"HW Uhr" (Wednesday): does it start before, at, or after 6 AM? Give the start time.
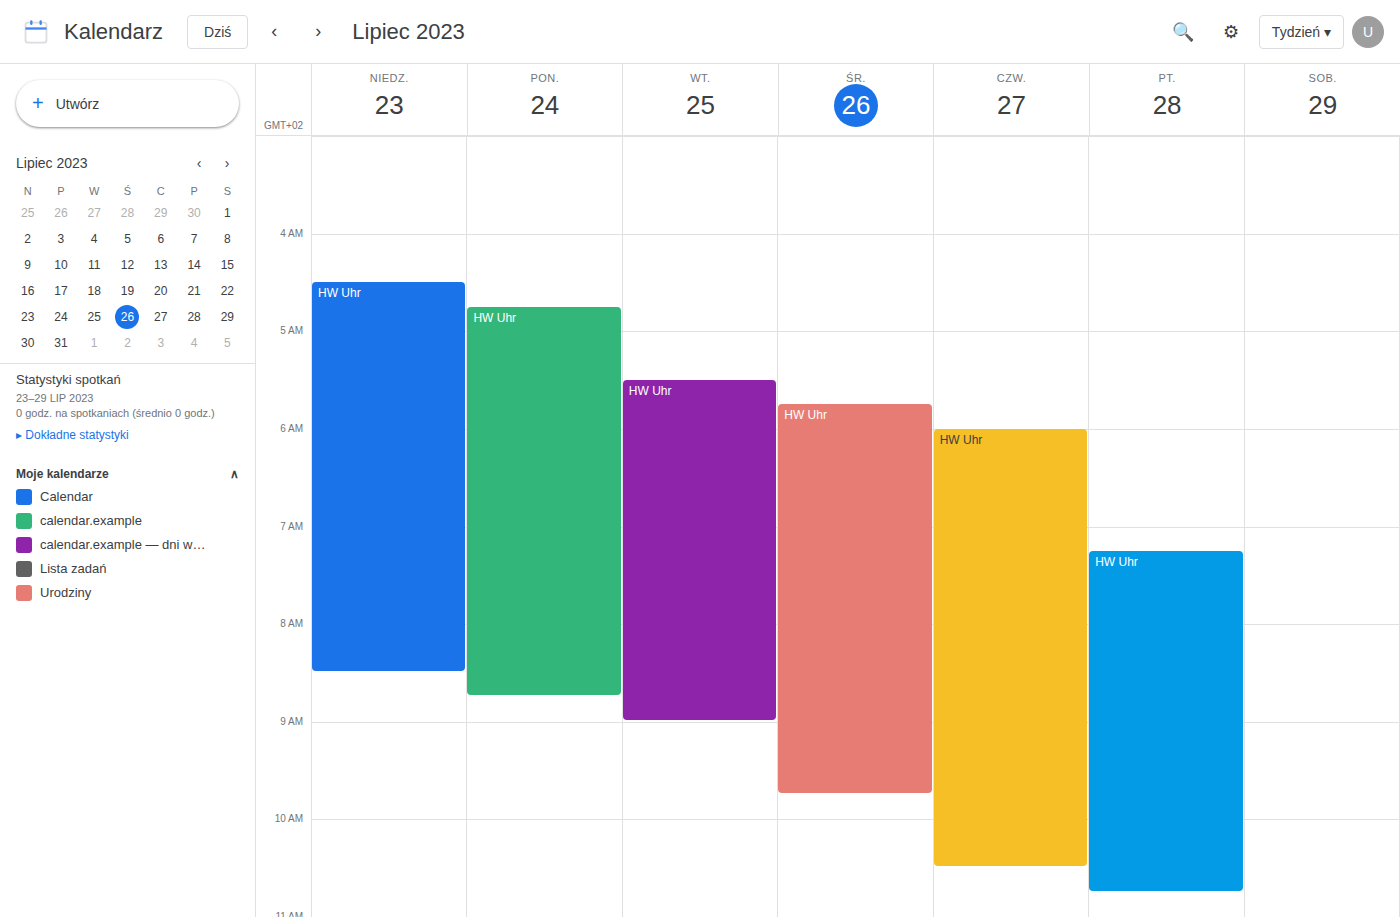
5:45 AM -- before 6 AM, 15 minutes above the 6 AM line.